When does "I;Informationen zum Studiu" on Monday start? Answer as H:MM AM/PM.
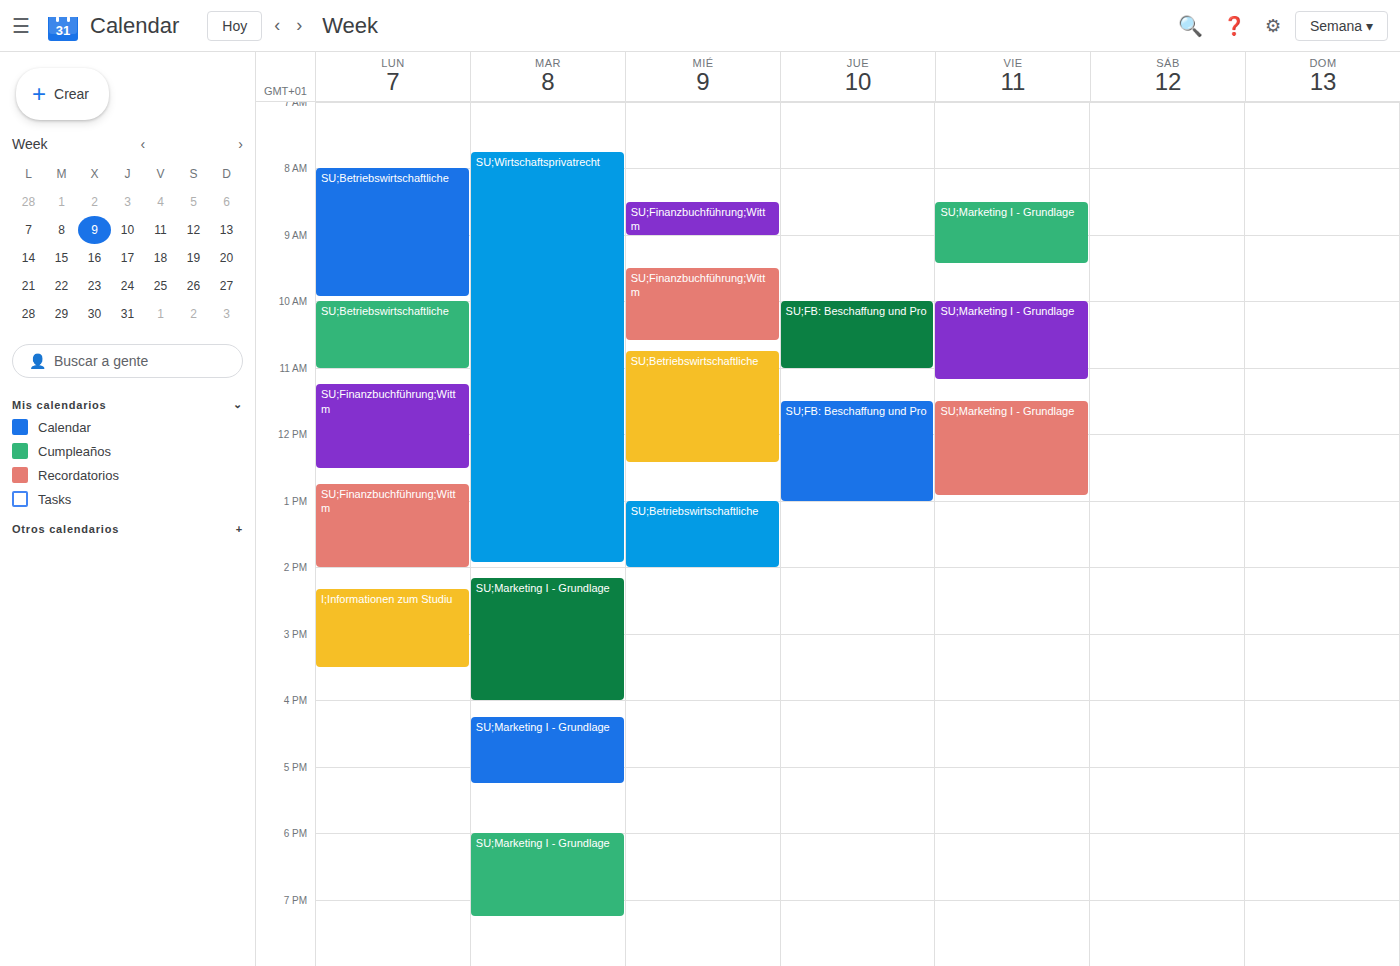
2:20 PM